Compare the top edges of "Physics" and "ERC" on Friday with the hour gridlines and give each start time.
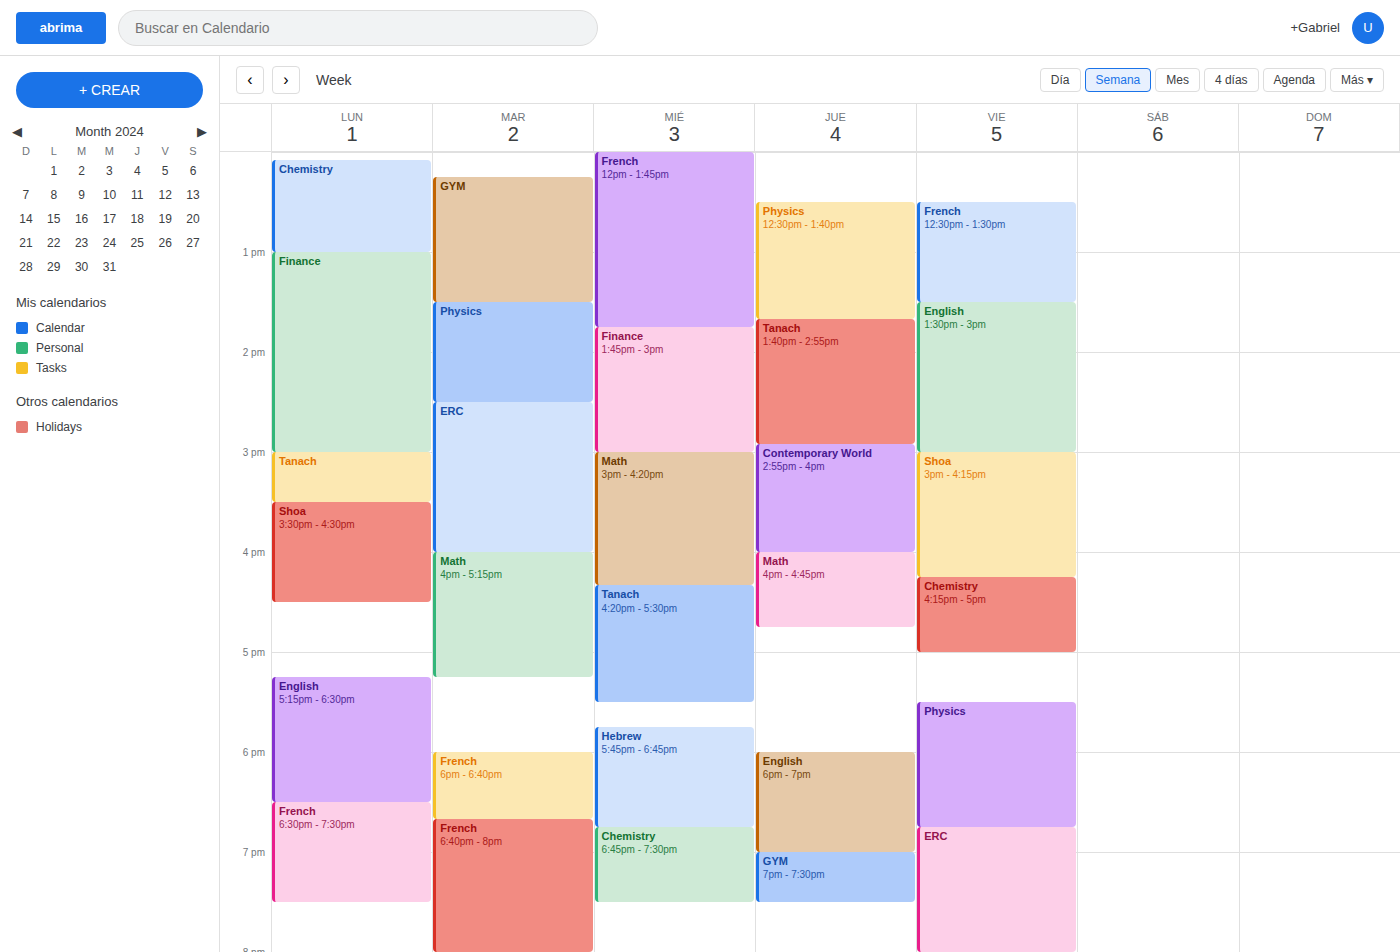
"Physics": 5:30 PM, halfway between the 5 PM and 6 PM lines. "ERC": 6:45 PM, neither: three quarters of the way from the 6 PM line to the 7 PM line.